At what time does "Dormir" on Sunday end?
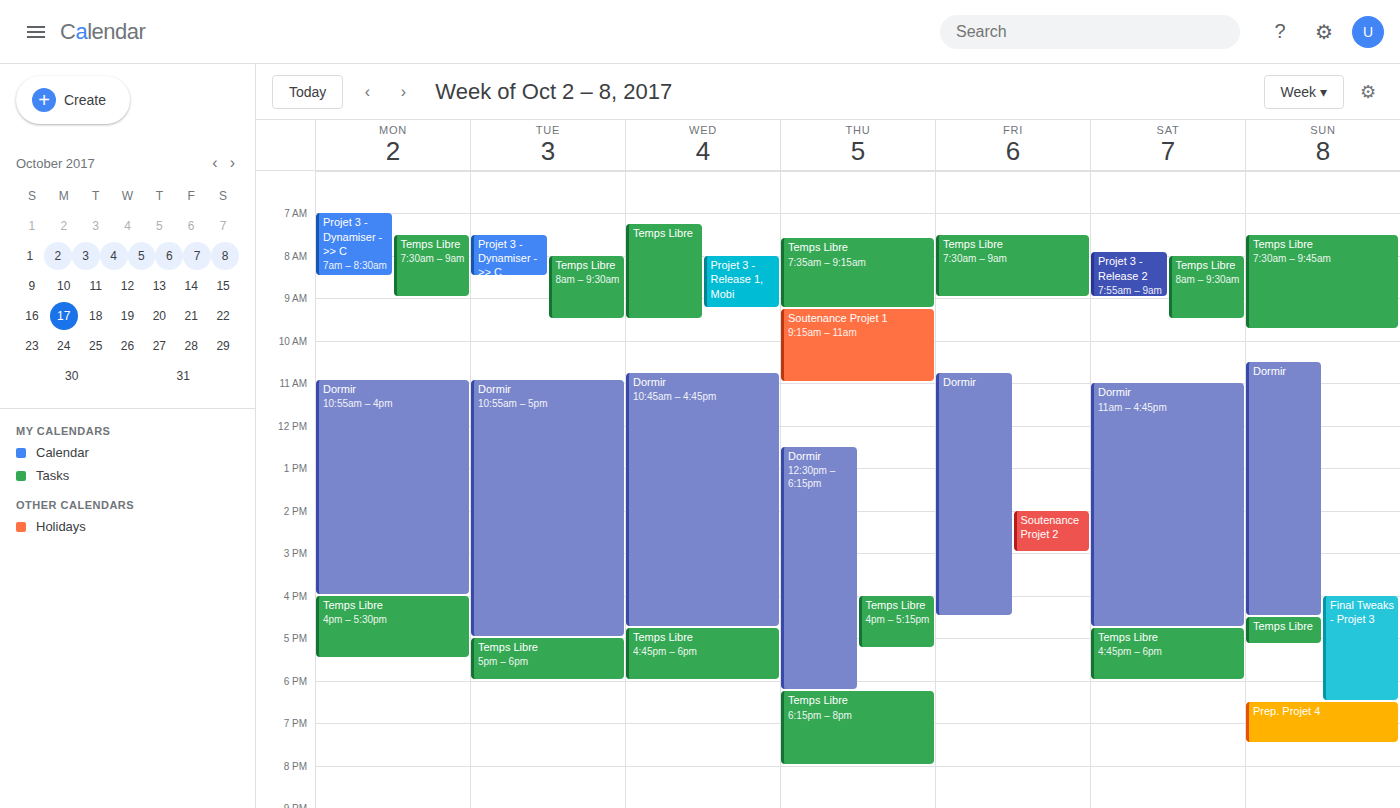
16:30